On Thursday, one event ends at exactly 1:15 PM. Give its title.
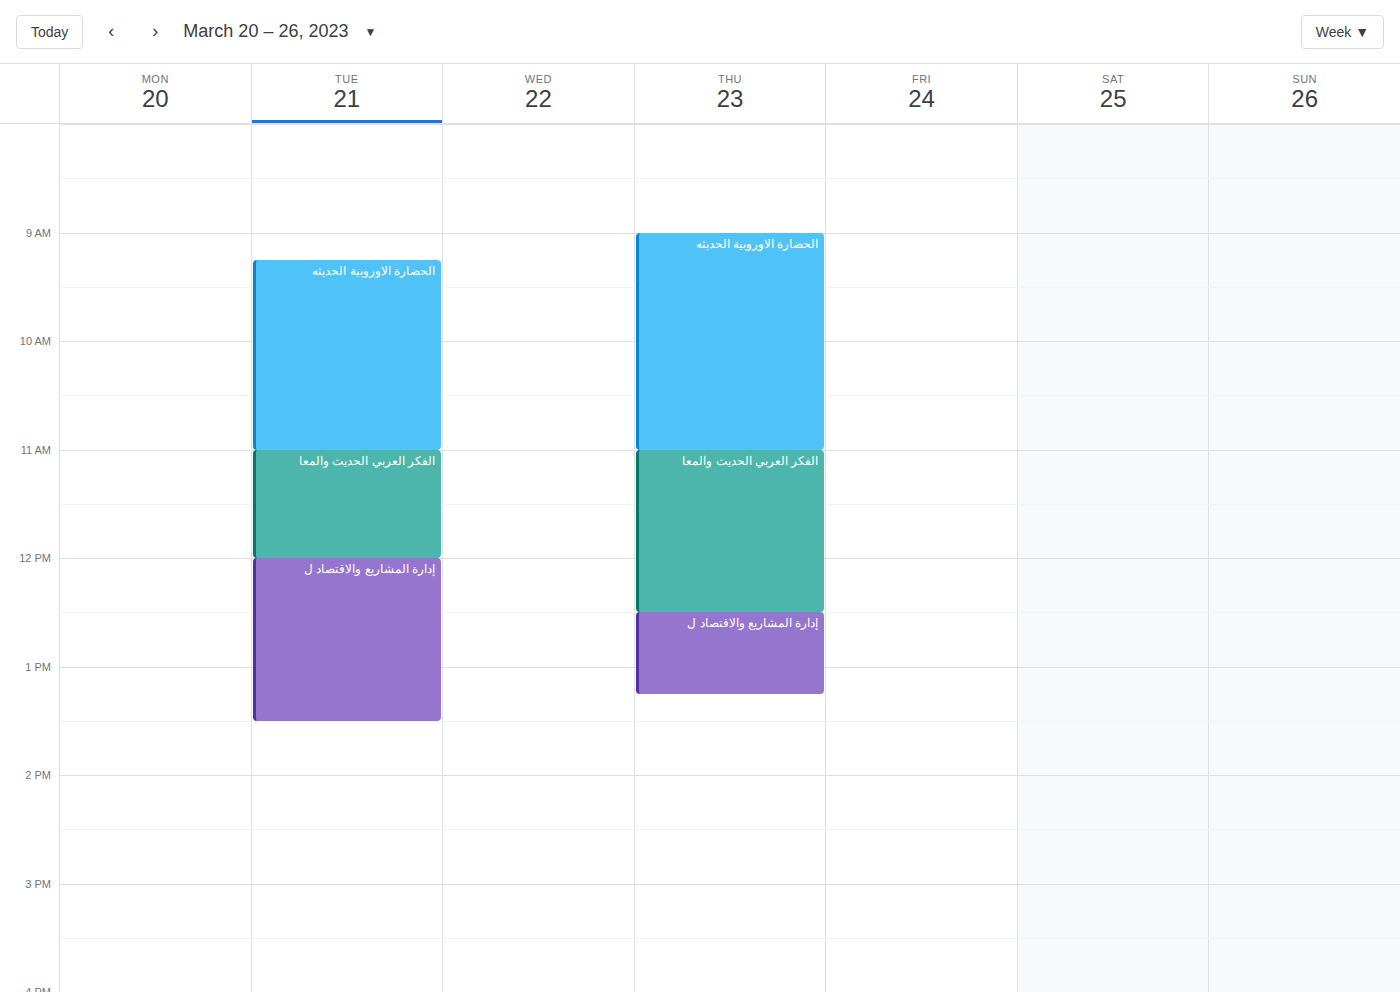
"إدارة المشاريع والاقتصاد ل"